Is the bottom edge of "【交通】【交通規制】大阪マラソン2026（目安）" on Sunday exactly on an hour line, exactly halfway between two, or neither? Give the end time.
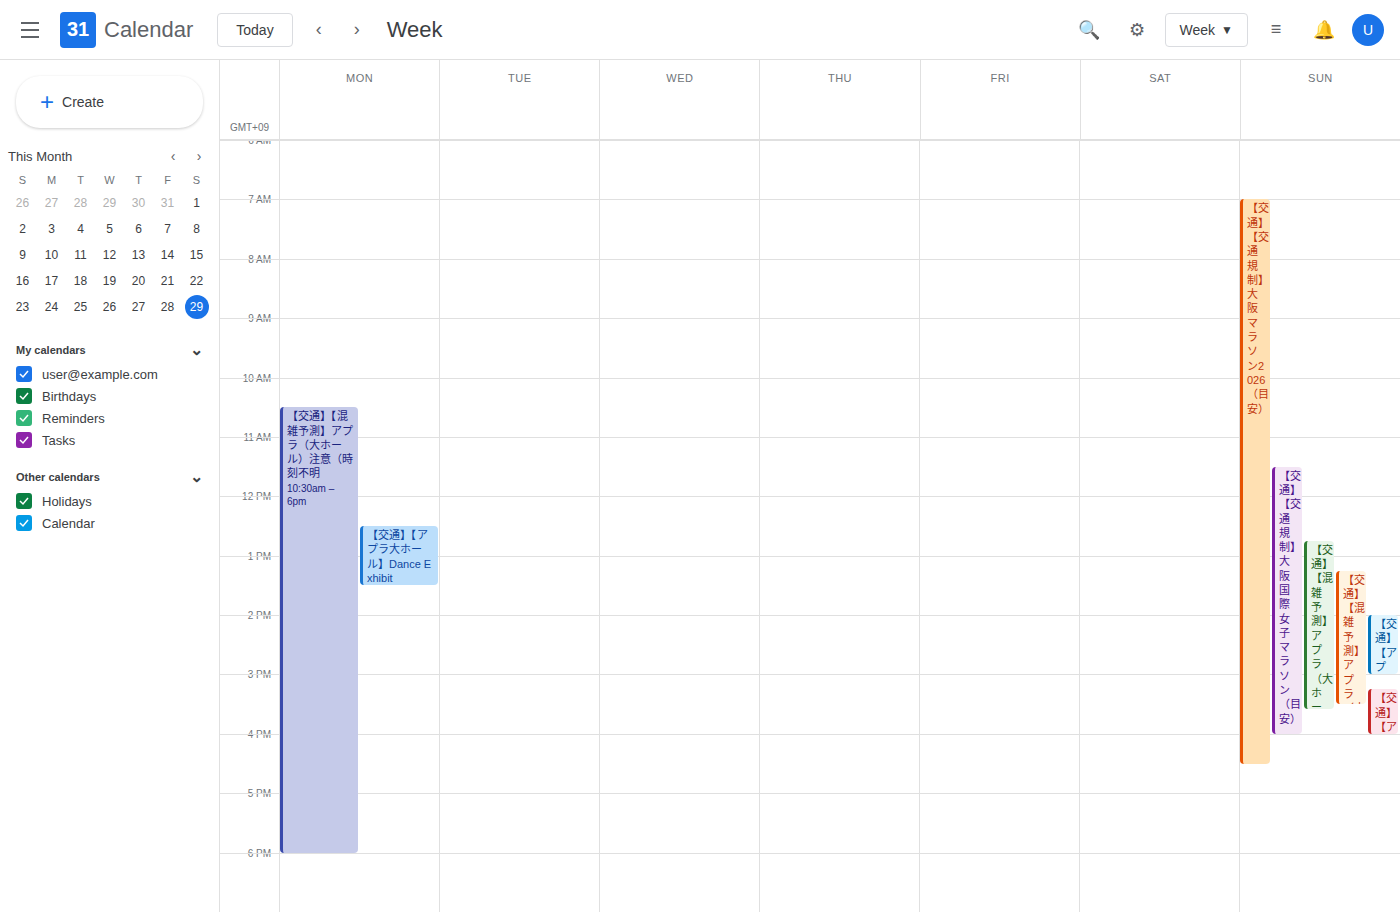
16:30 -- halfway between the 16:00 and 17:00 lines.